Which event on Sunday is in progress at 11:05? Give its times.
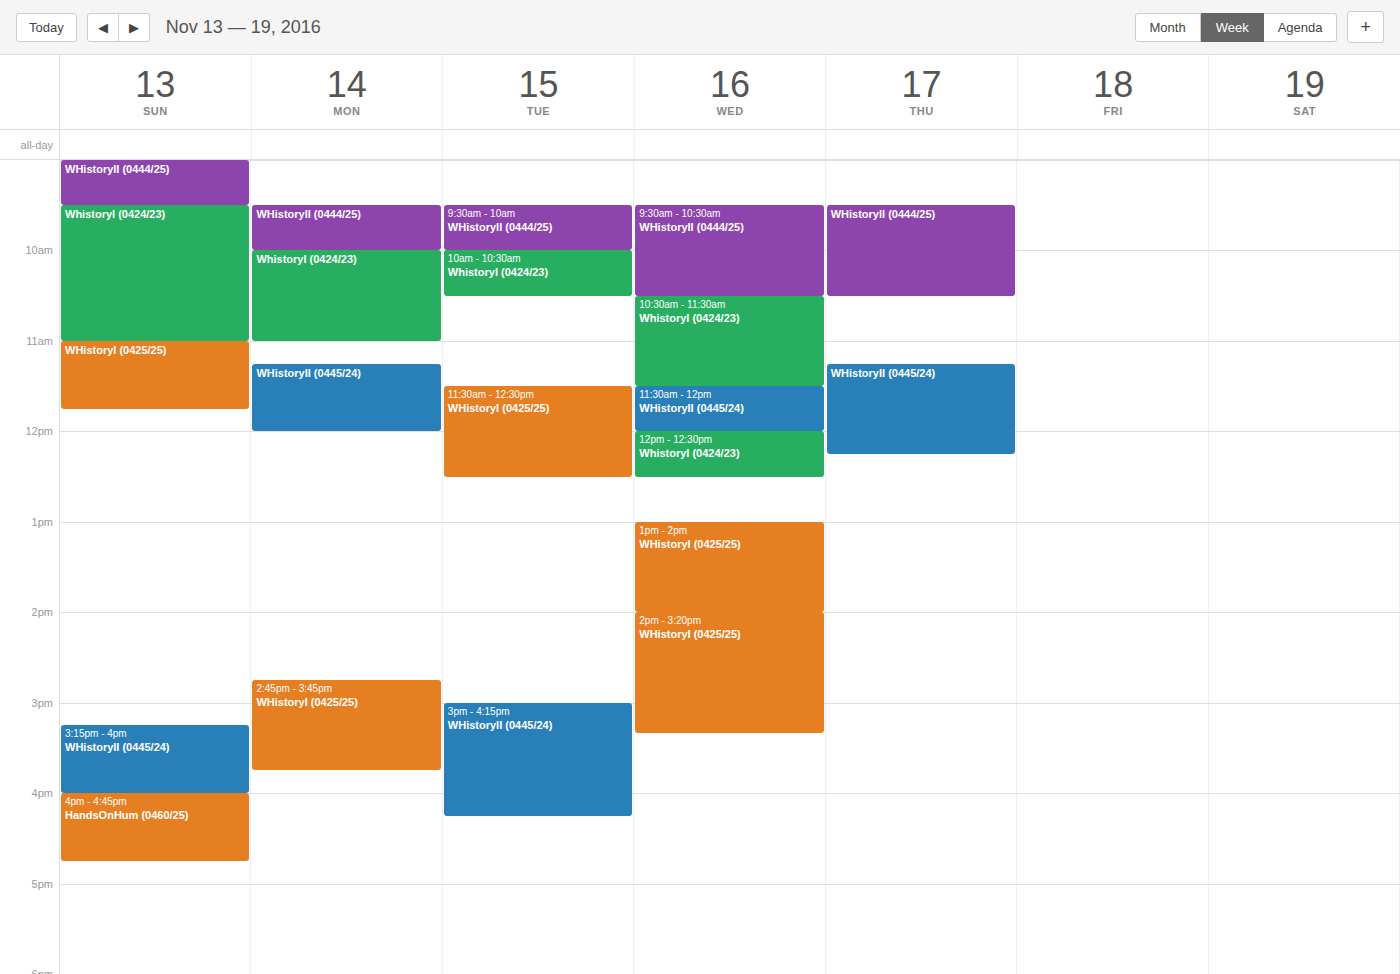
"WHistoryI (0425/25)", 11:00 to 11:45